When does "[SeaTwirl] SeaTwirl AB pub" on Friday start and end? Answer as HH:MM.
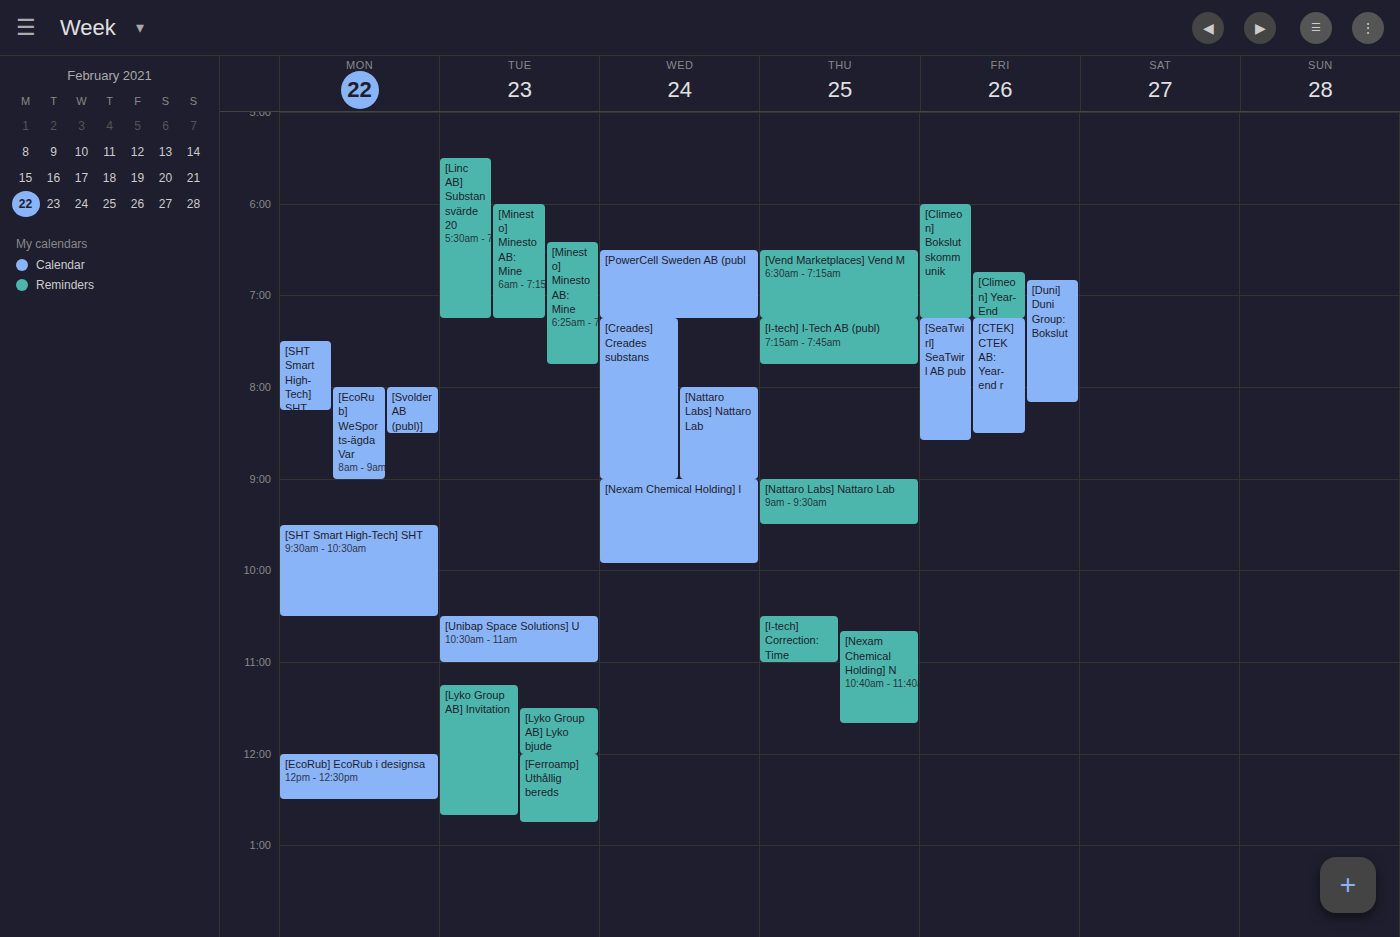
07:15 to 08:35